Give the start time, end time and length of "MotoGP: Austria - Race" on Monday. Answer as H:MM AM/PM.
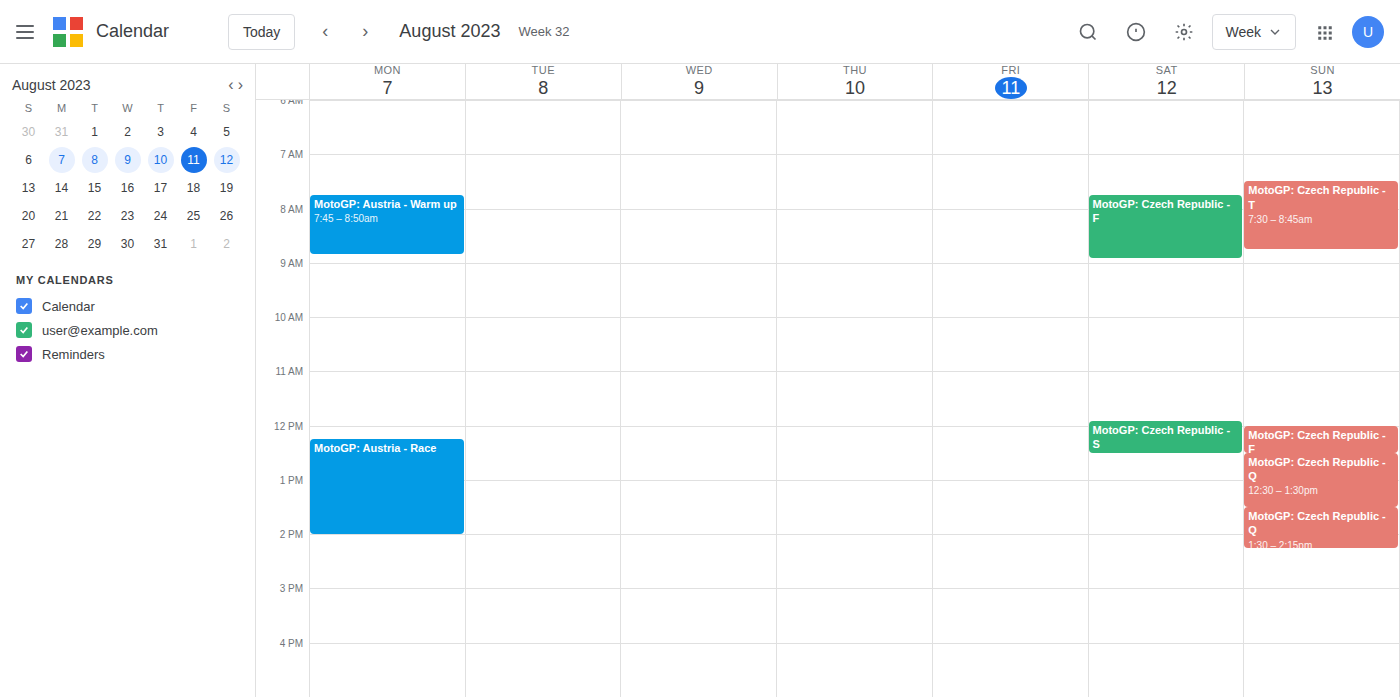
12:15 PM to 2:00 PM, 1 hour 45 minutes